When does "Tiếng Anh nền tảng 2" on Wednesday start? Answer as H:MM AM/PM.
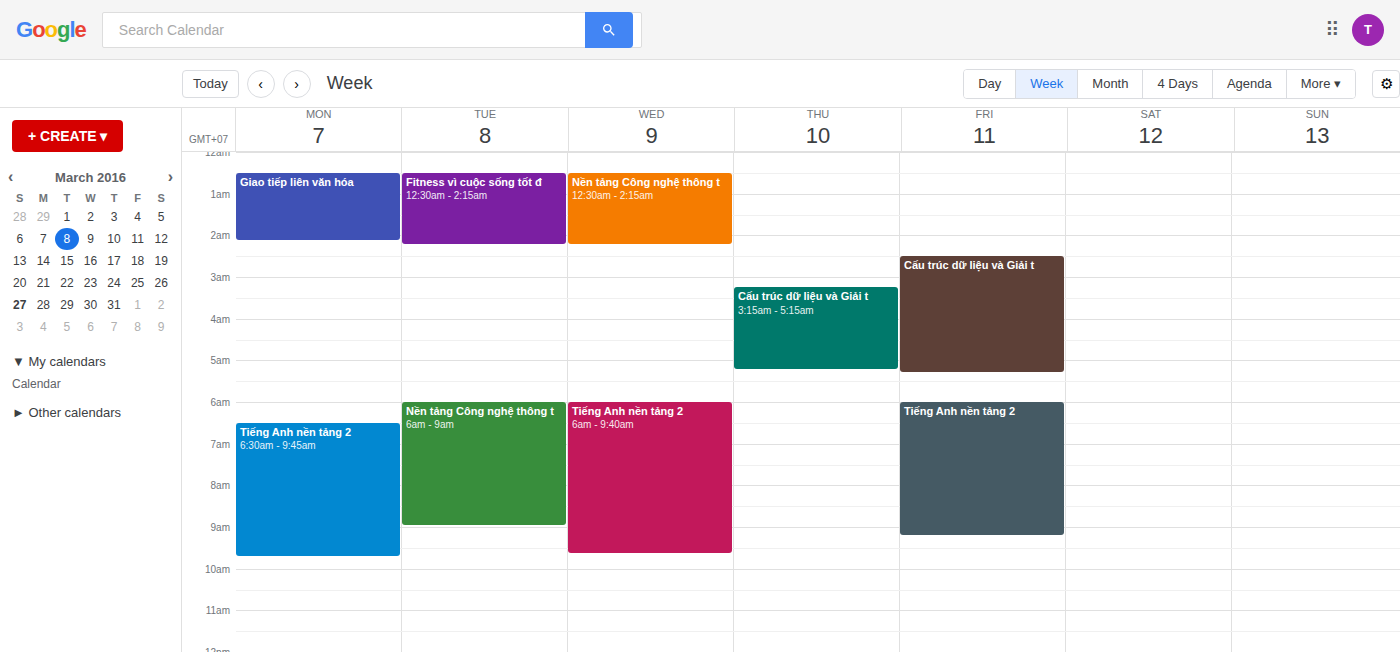
6:00 AM